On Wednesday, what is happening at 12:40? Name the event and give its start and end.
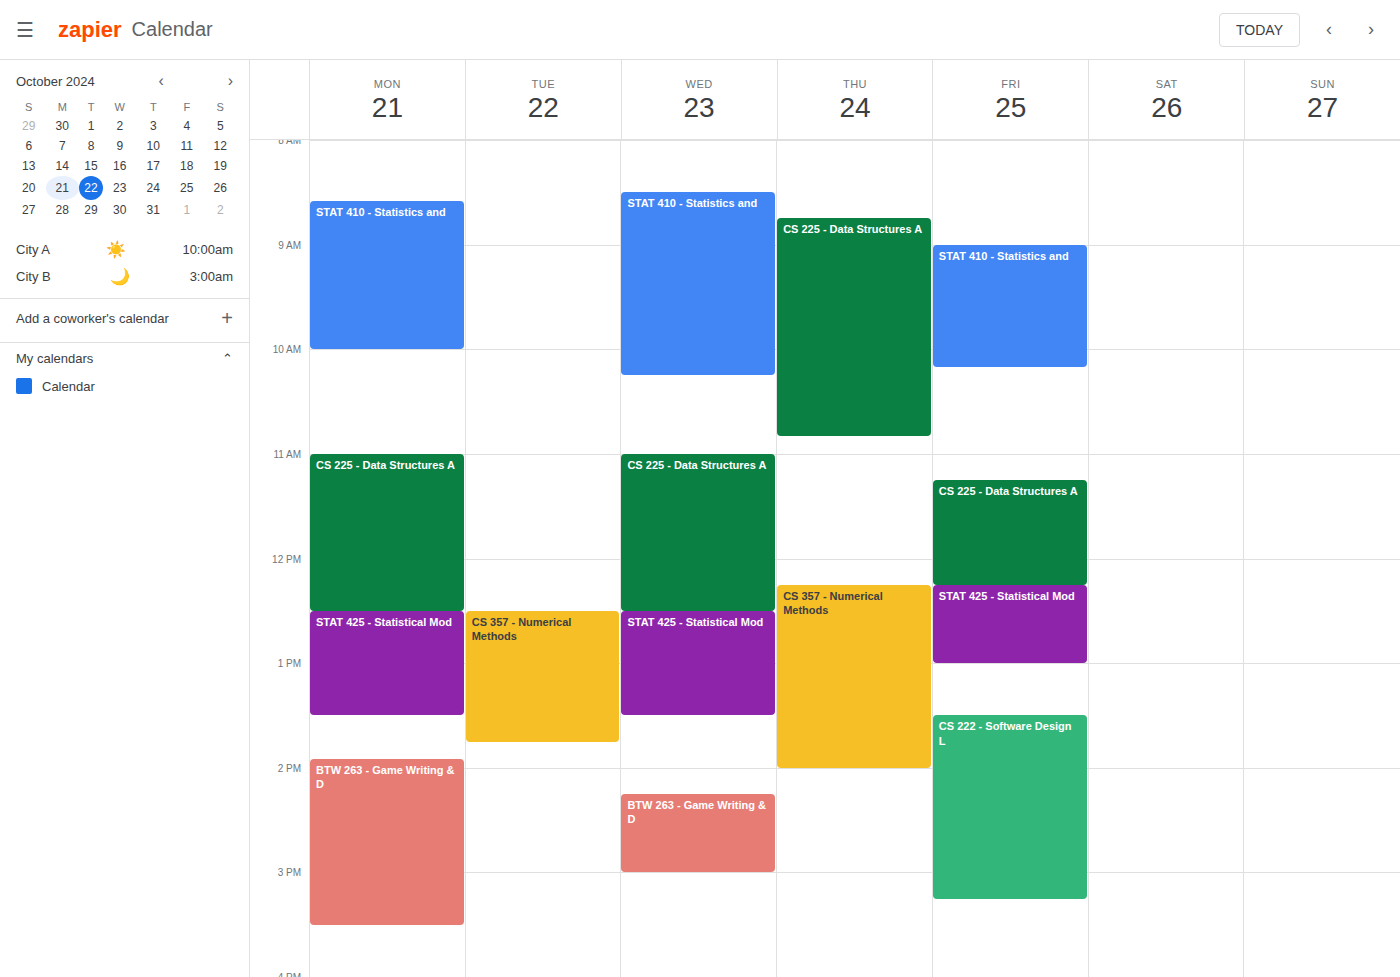
"STAT 425 - Statistical Mod", 12:30 to 13:30